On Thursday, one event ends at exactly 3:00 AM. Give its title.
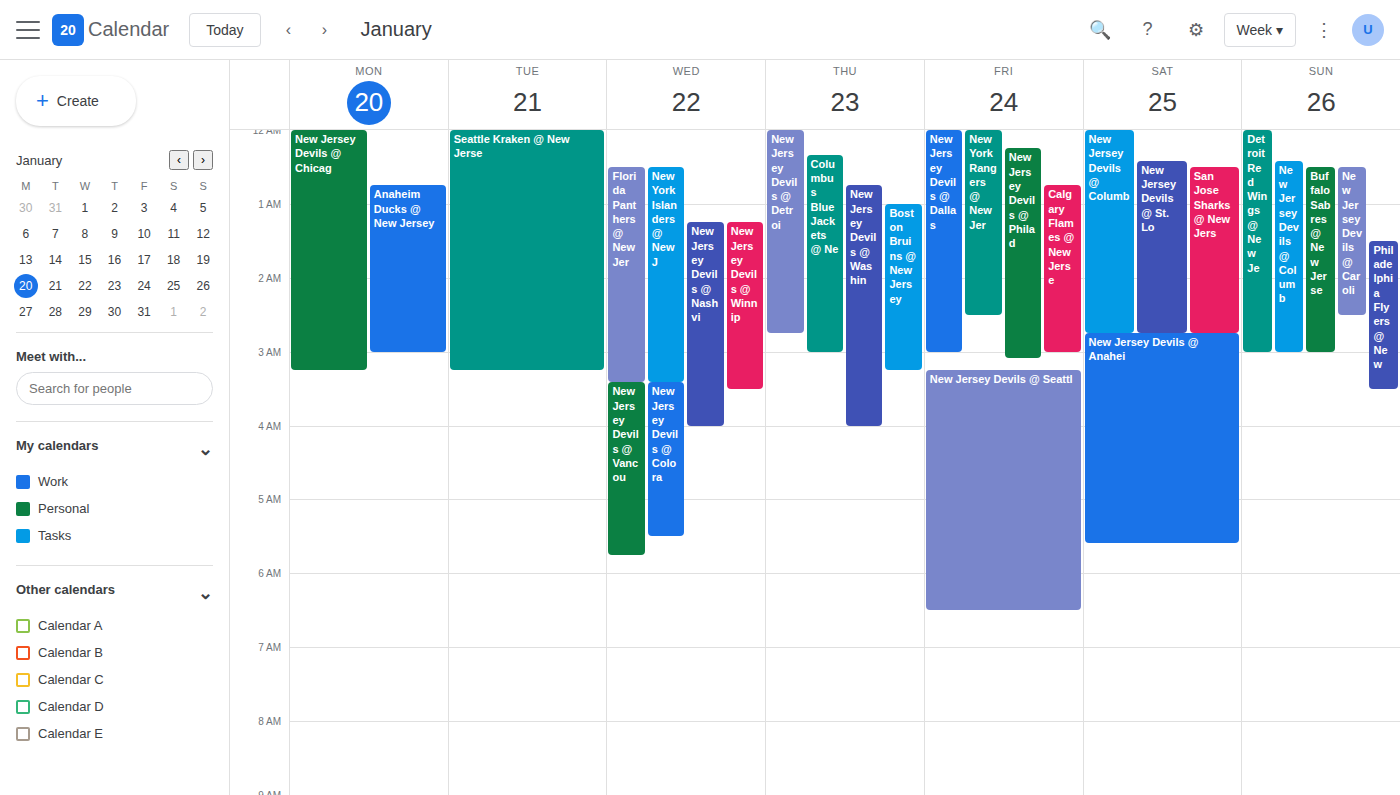
"Columbus Blue Jackets @ Ne"